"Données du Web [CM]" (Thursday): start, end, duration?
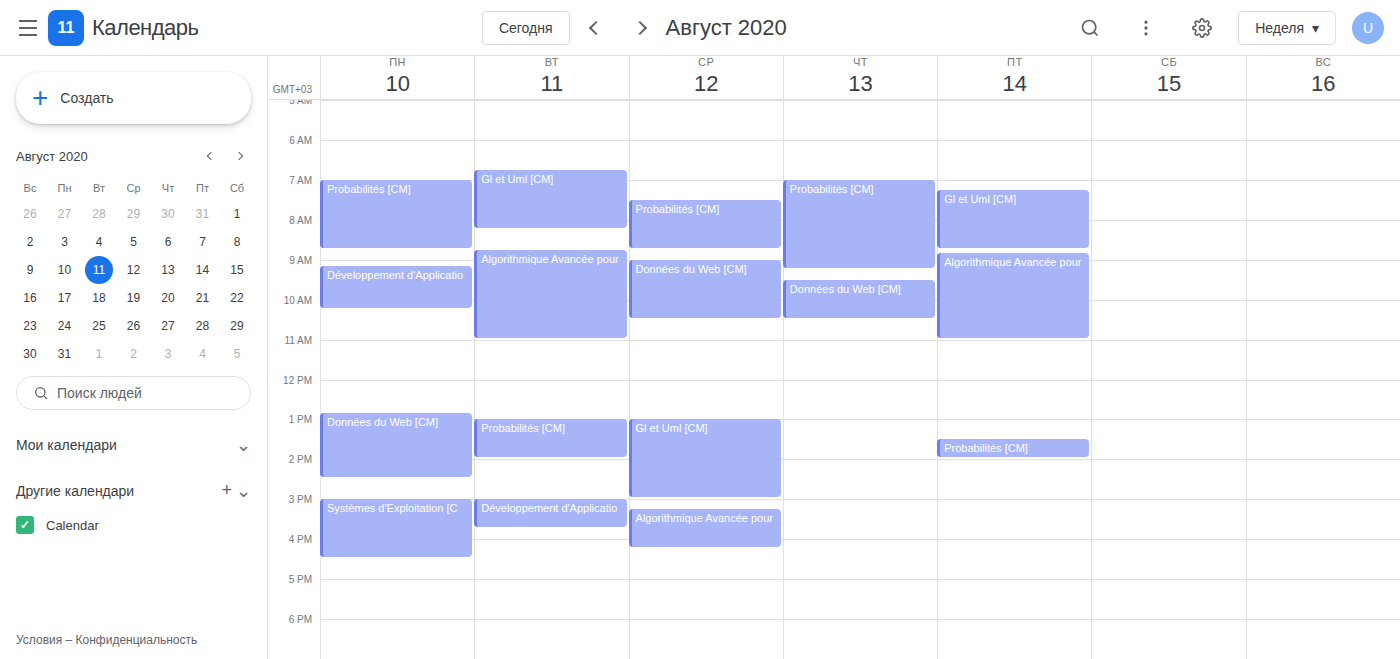
9:30 AM to 10:30 AM, 1 hour